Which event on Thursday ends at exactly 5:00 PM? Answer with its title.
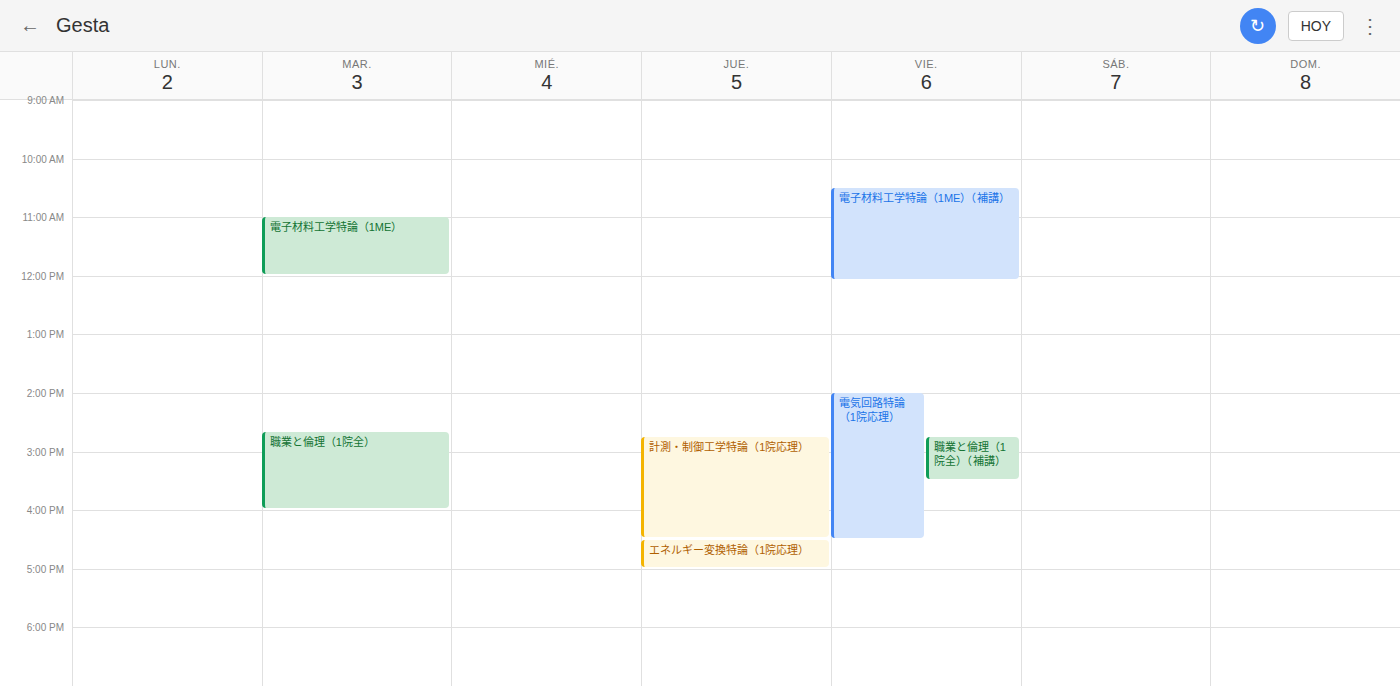
"エネルギー変換特論（1院応理）"